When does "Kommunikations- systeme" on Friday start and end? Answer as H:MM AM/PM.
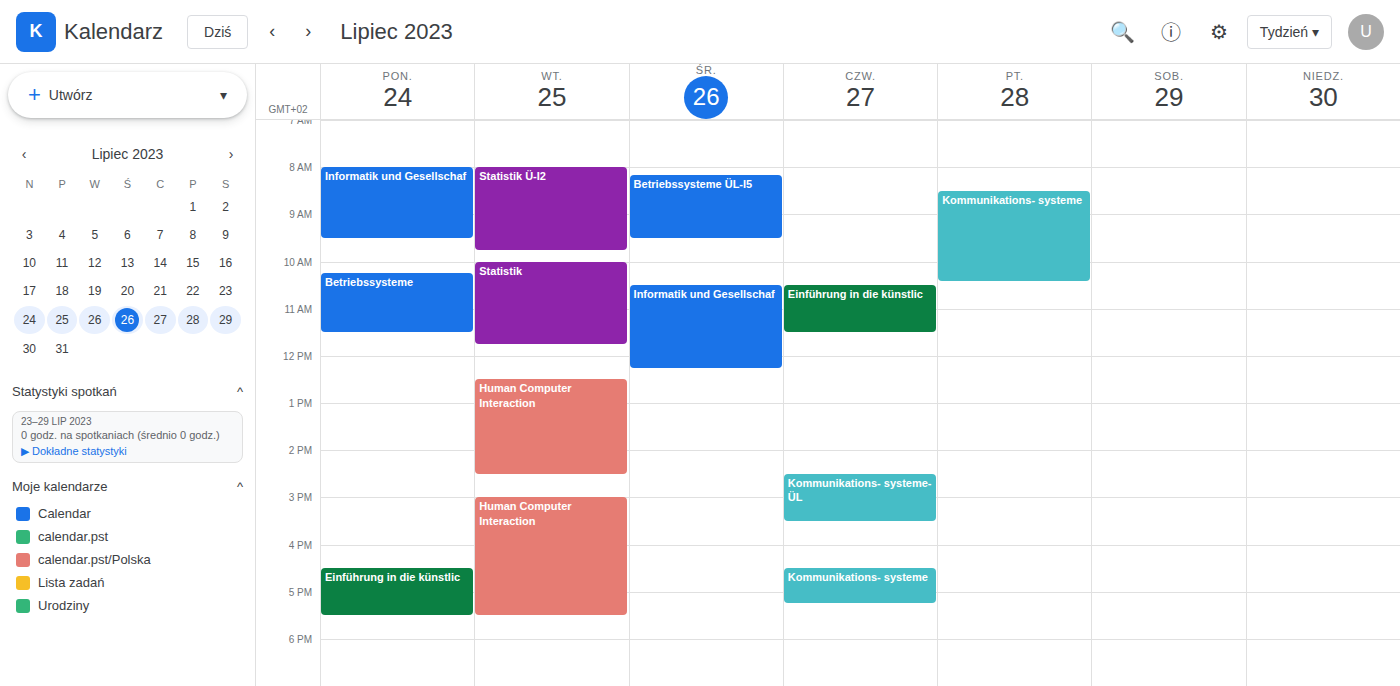
8:30 AM to 10:25 AM